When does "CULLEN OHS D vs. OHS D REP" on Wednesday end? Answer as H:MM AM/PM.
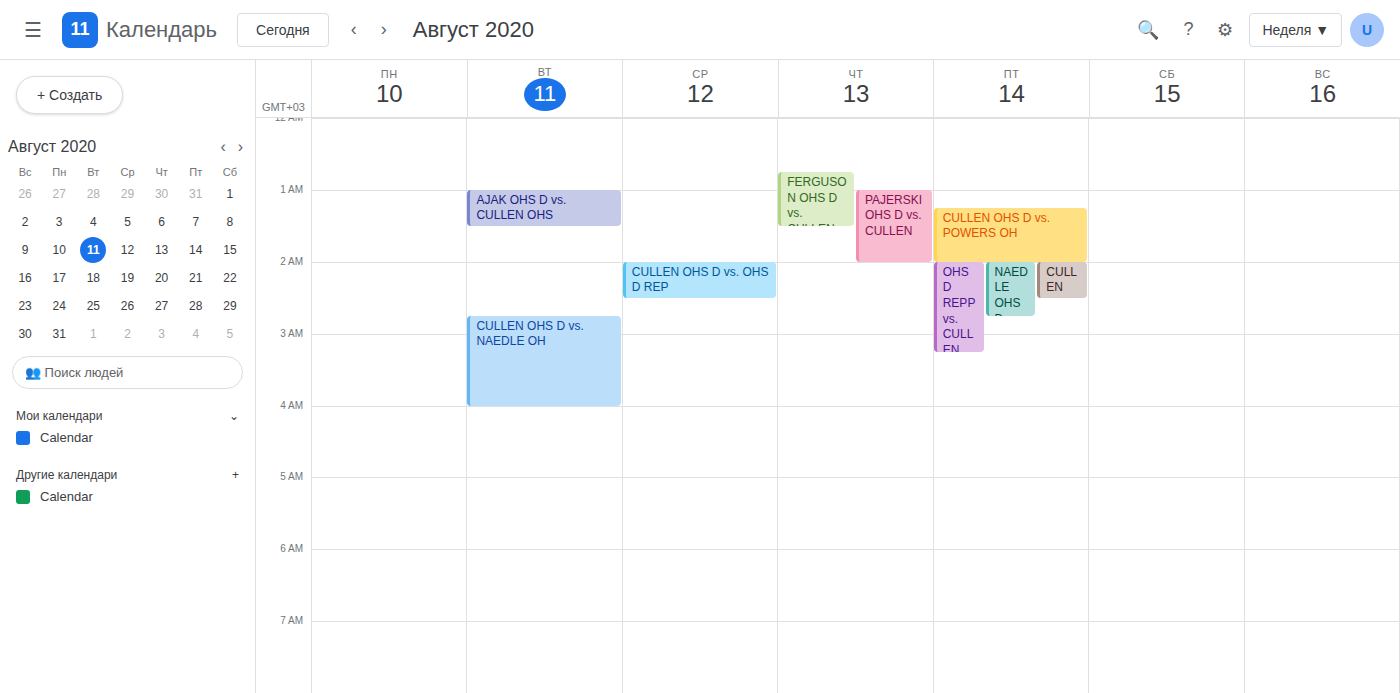
2:30 AM